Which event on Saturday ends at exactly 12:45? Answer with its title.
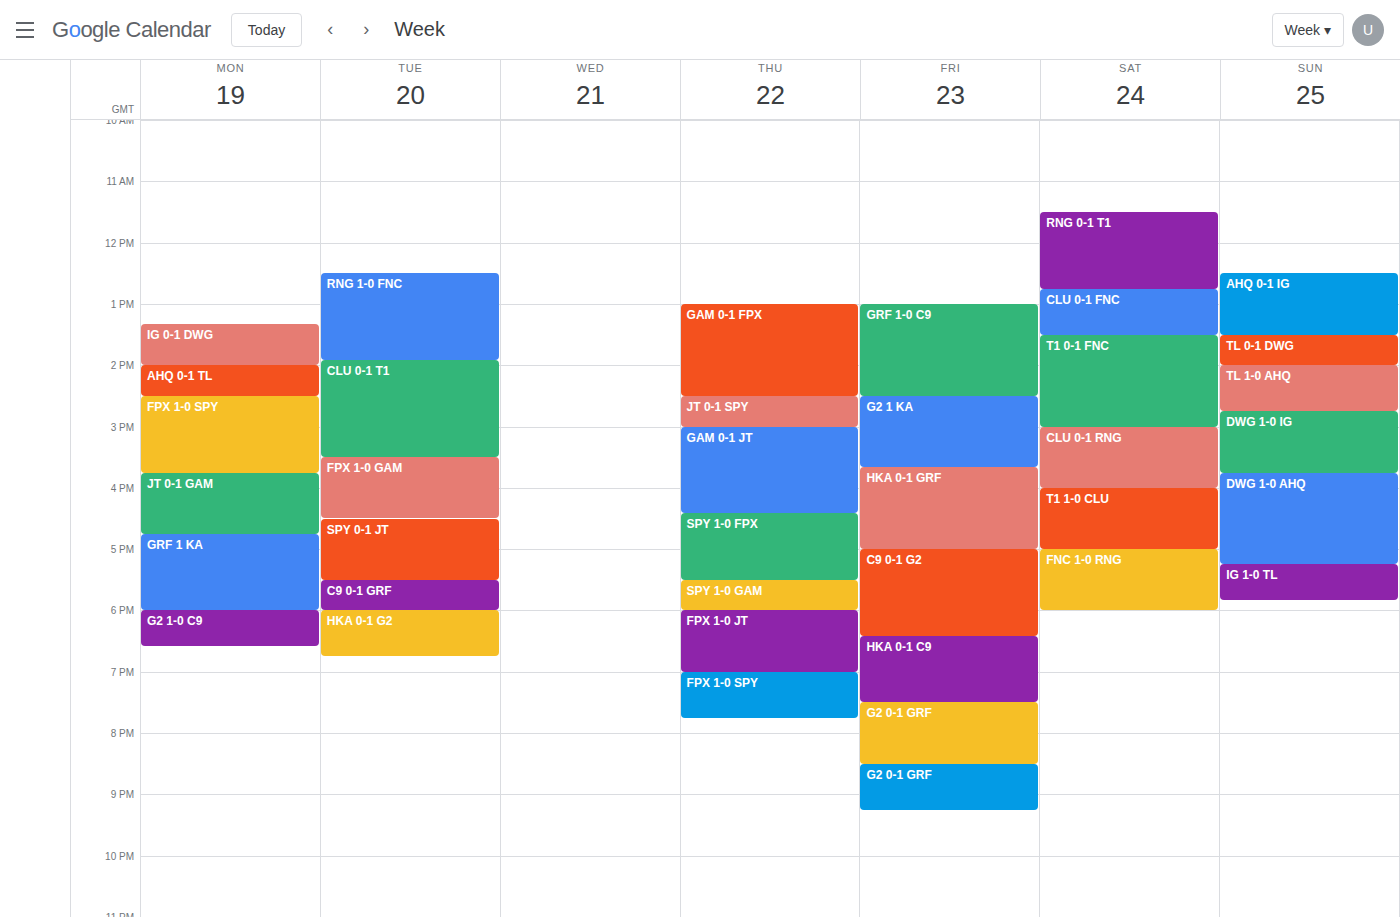
"RNG 0-1 T1"